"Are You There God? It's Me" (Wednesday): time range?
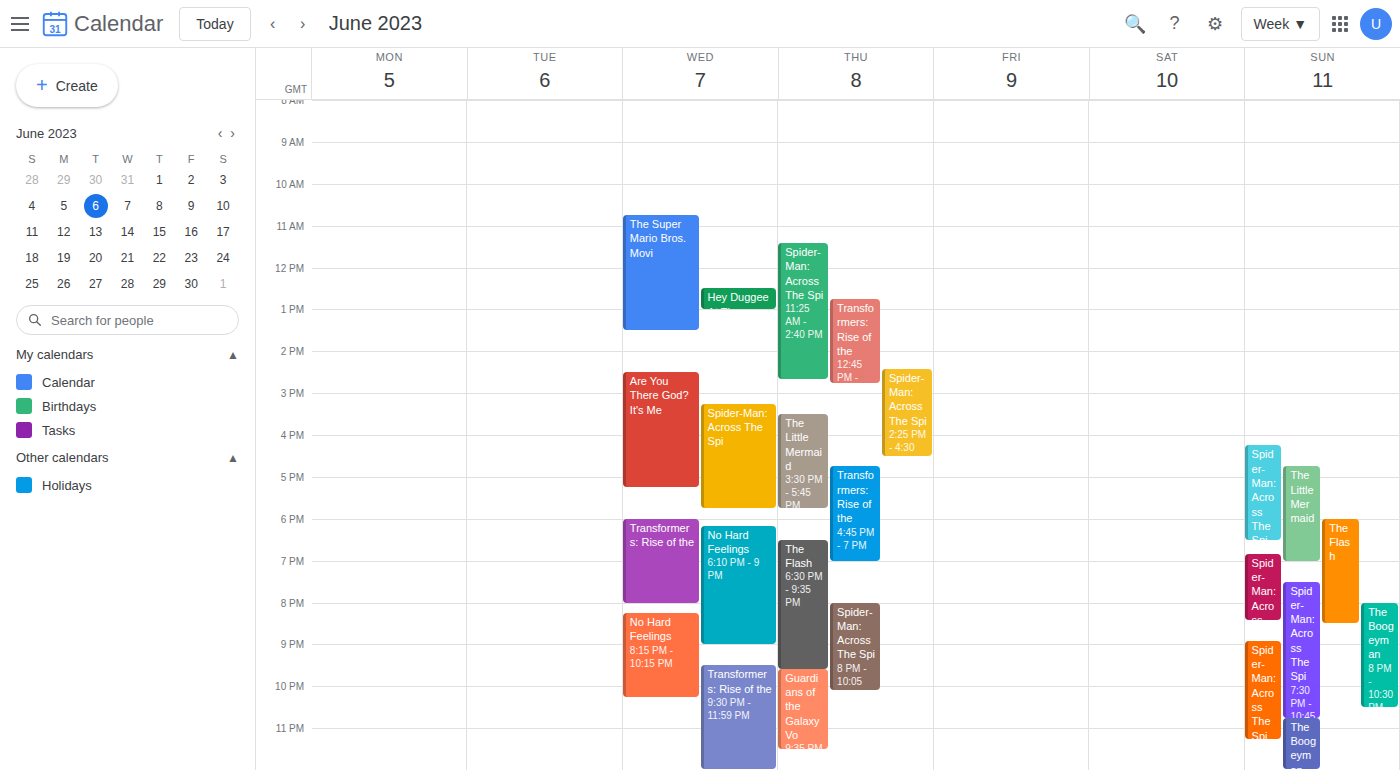
2:30 PM to 5:15 PM